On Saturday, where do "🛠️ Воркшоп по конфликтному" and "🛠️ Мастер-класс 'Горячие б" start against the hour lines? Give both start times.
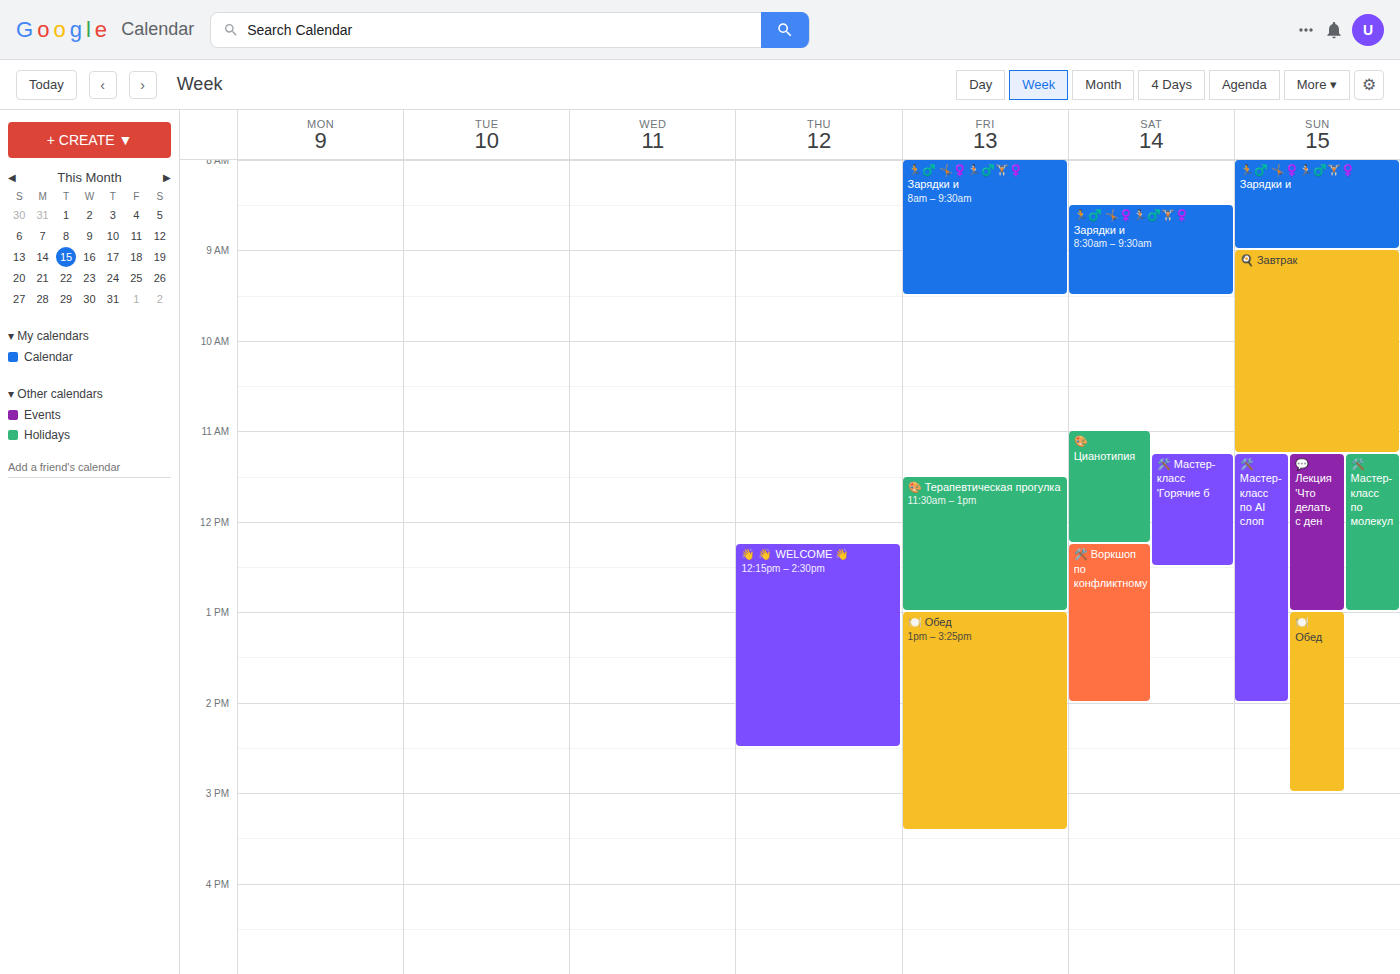
"🛠️ Воркшоп по конфликтному": 12:15 PM, neither: a quarter of the way from the 12 PM line to the 1 PM line. "🛠️ Мастер-класс 'Горячие б": 11:15 AM, neither: a quarter of the way from the 11 AM line to the 12 PM line.